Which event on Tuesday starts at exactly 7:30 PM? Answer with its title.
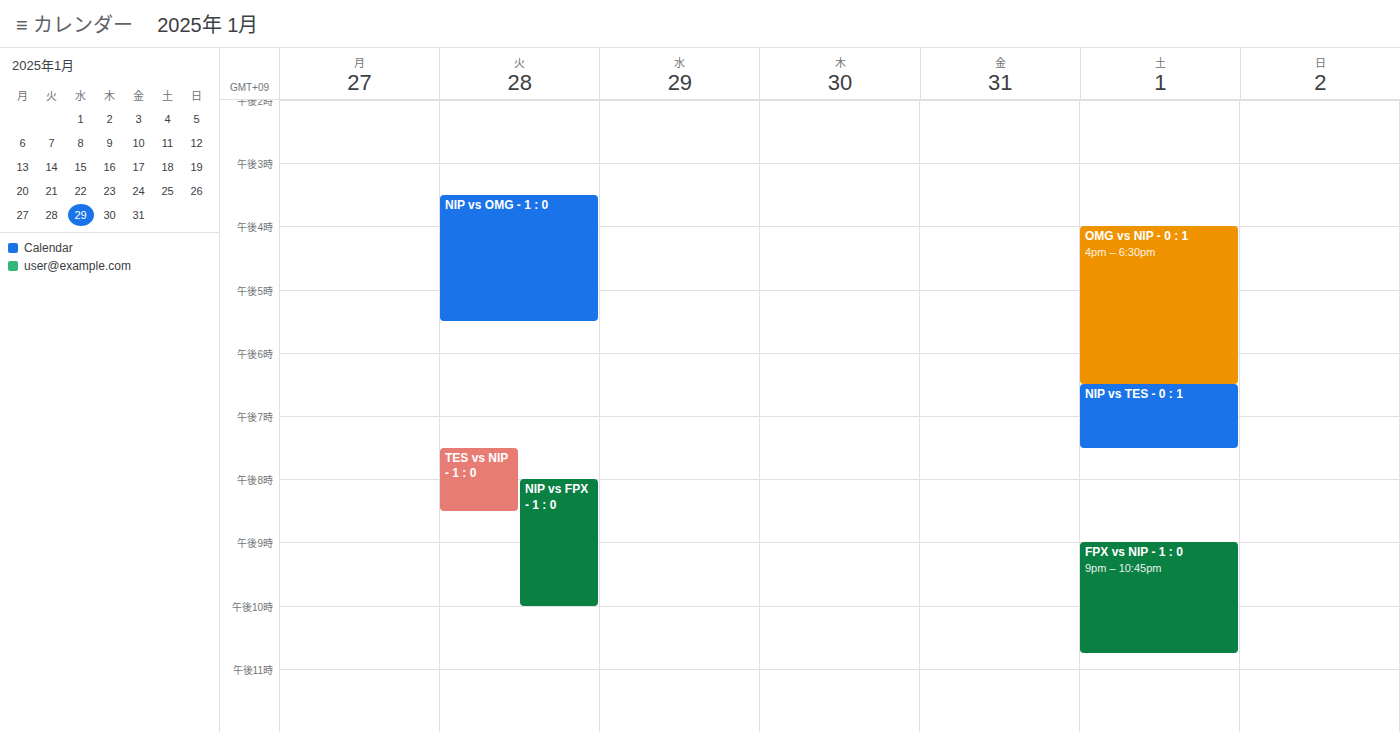
"TES vs NIP - 1 : 0"